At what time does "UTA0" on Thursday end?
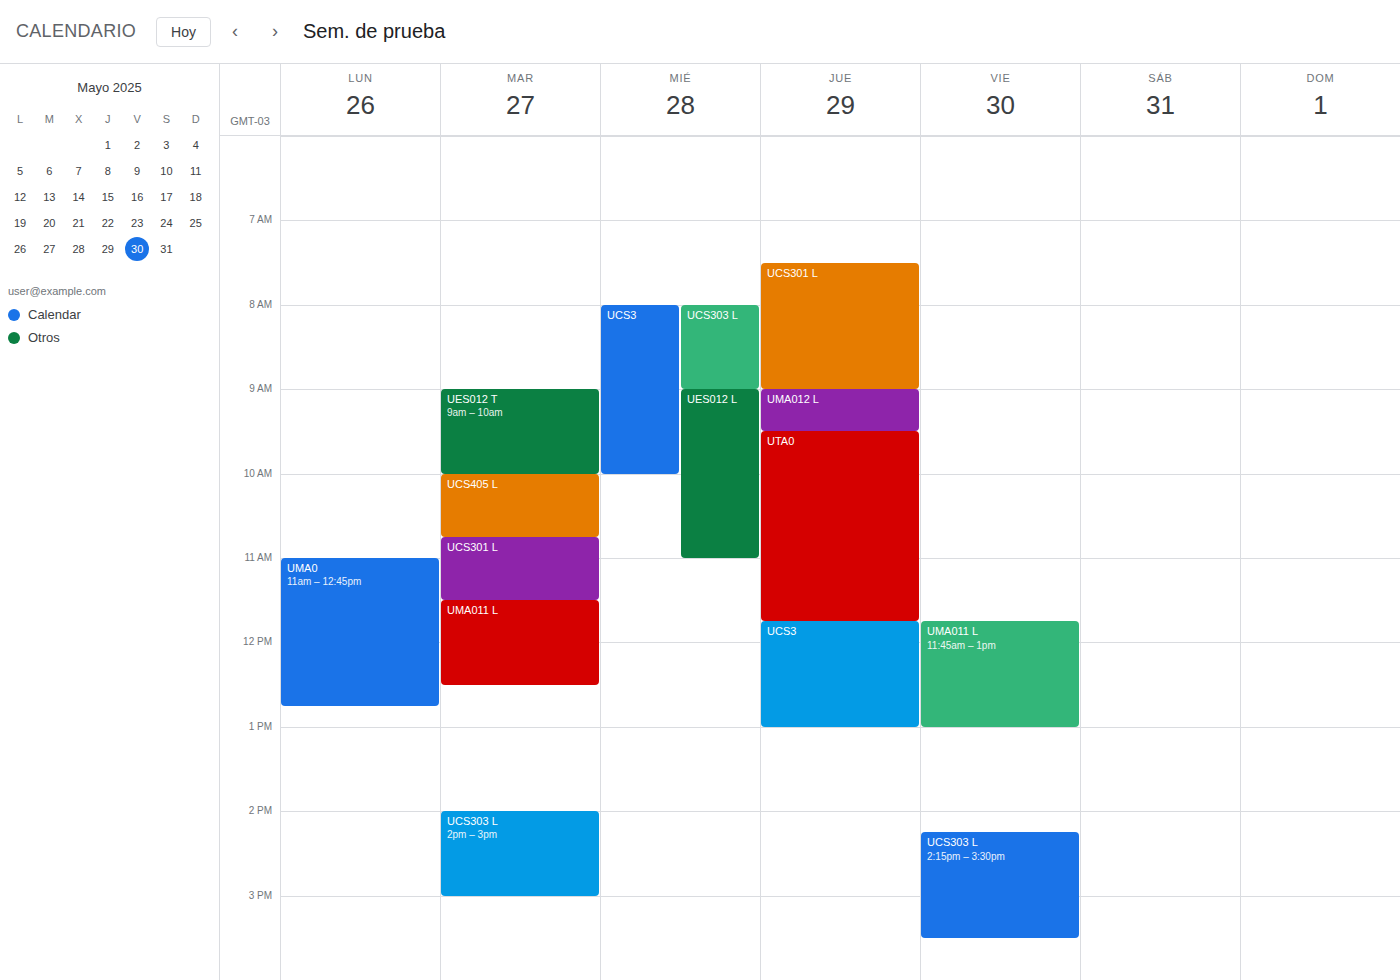
11:45 AM